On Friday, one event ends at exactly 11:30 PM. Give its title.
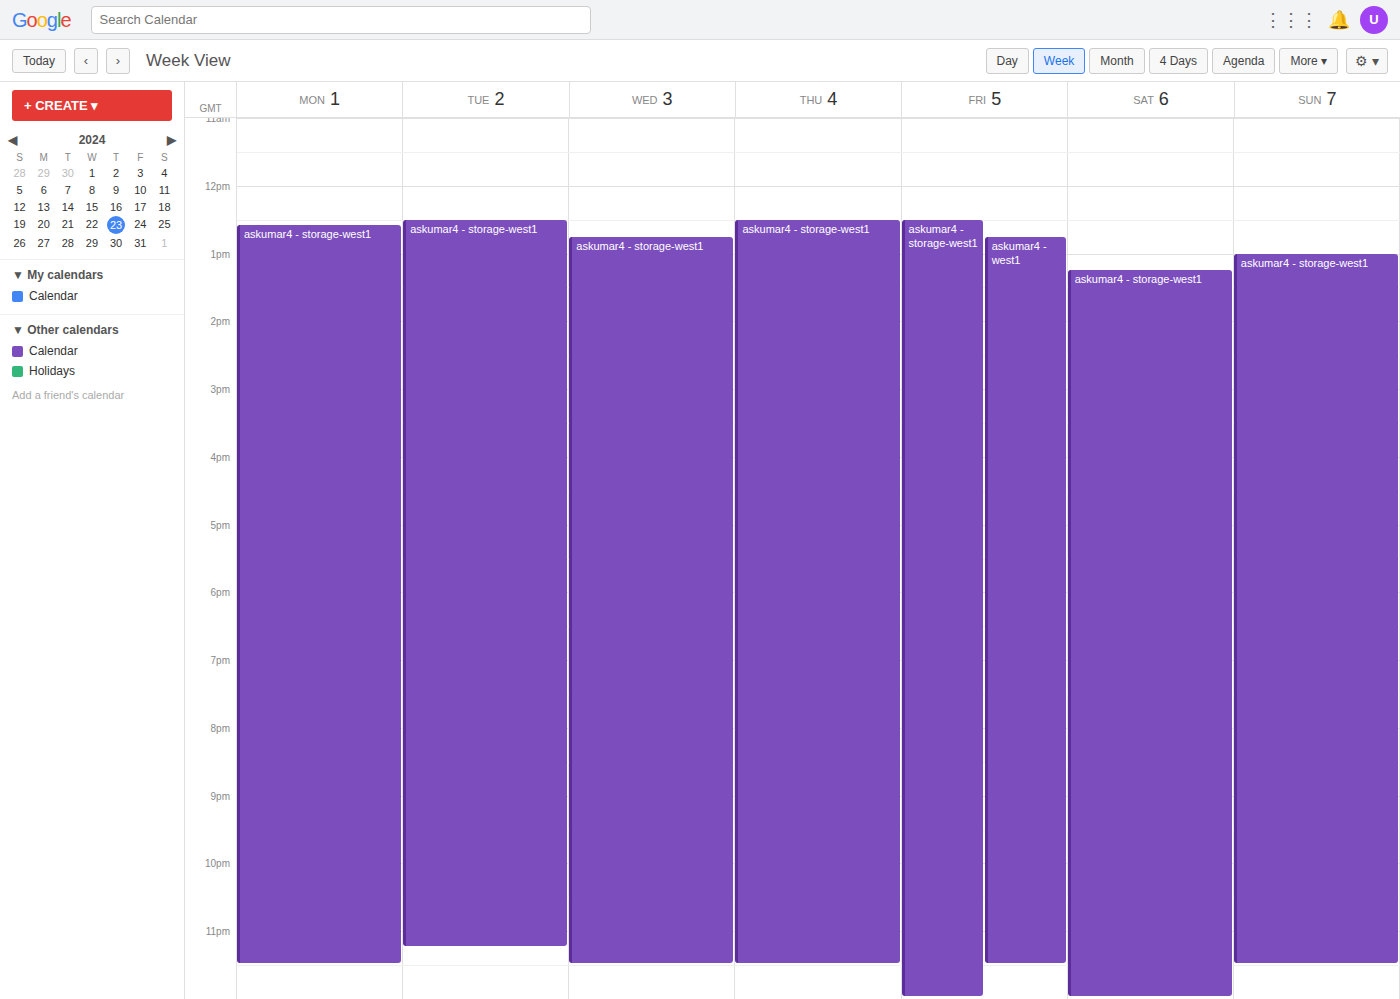
"askumar4 - west1"